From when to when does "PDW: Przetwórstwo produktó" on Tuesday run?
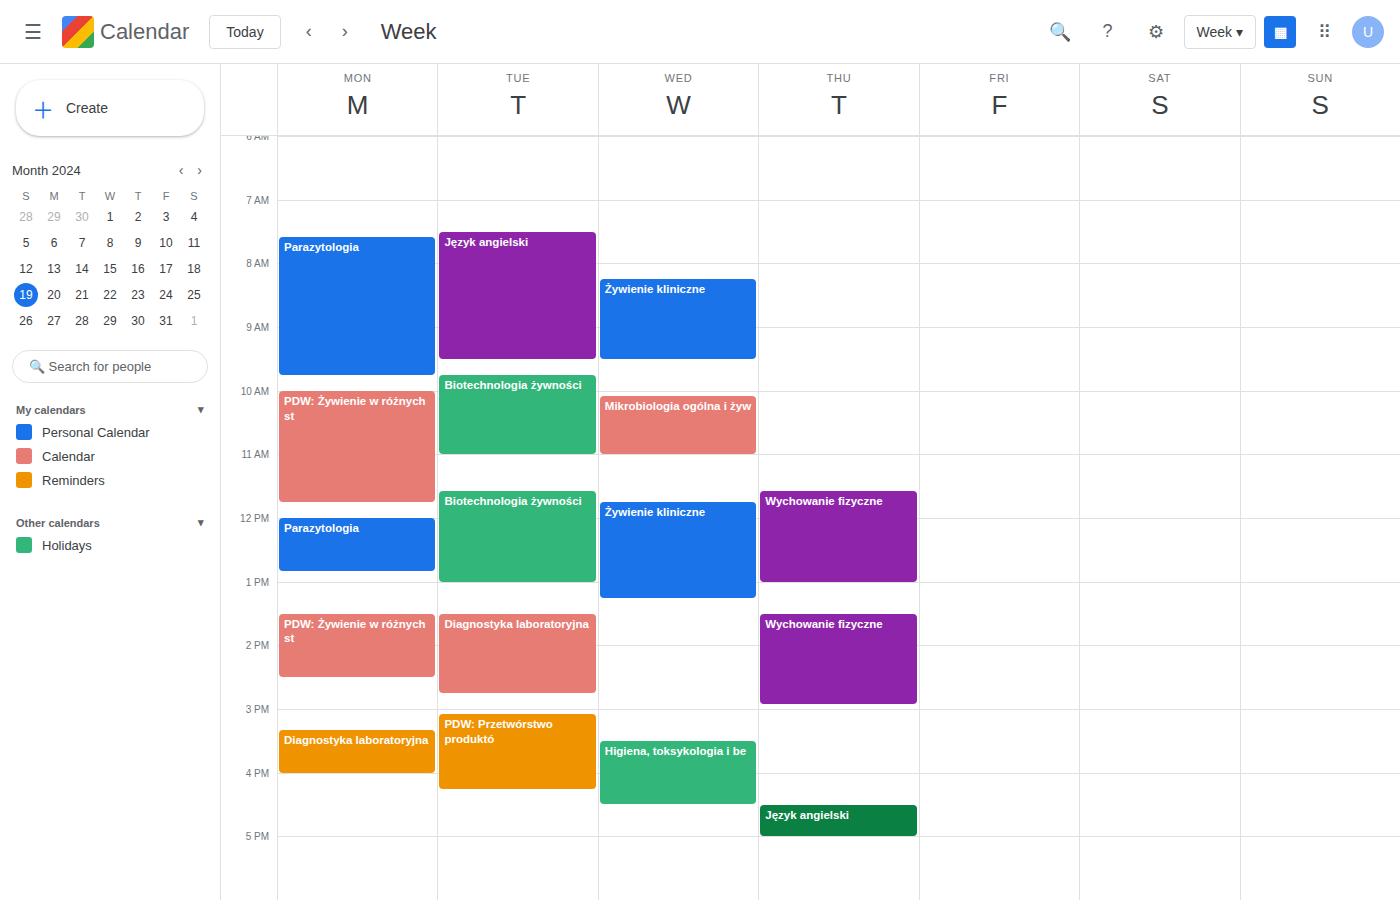
3:05 PM to 4:15 PM